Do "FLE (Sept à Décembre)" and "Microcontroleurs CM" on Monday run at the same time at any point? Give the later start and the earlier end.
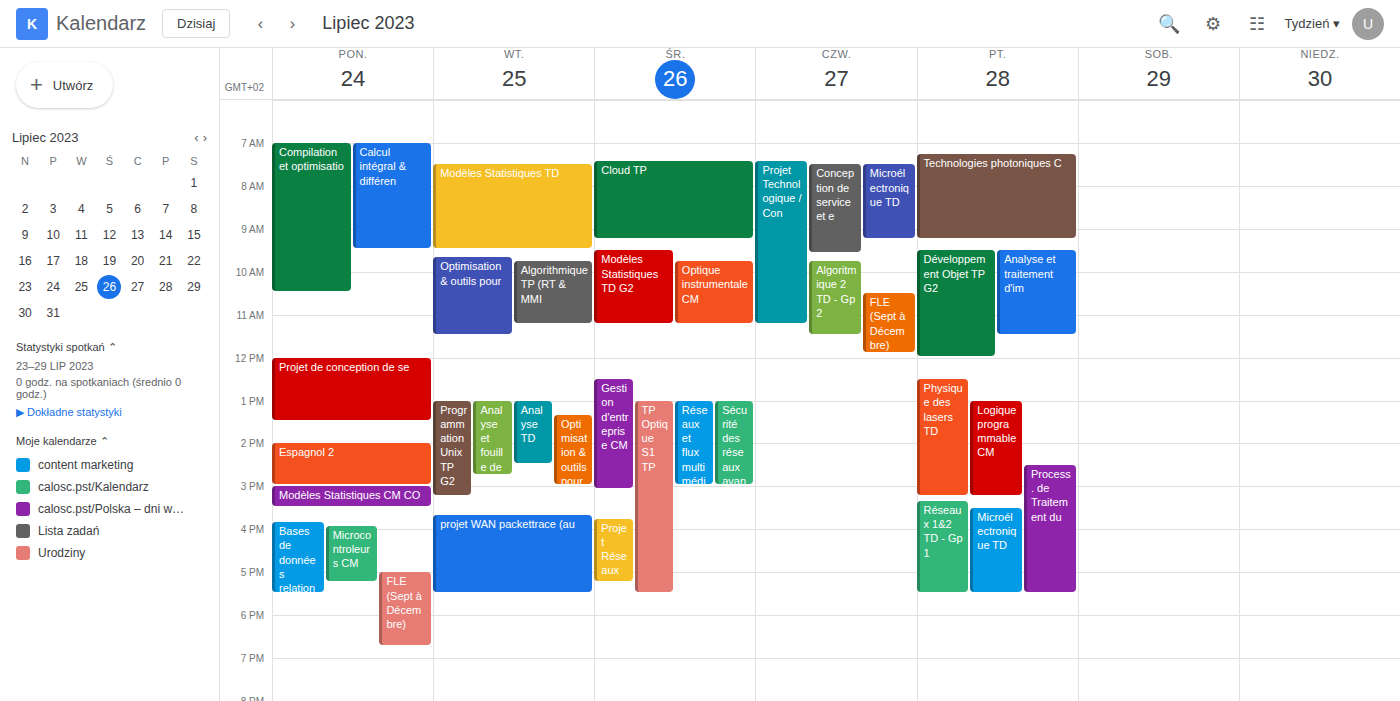
"FLE (Sept à Décembre)" starts at 5:00 PM, before "Microcontroleurs CM" ends at 5:15 PM -- they overlap.